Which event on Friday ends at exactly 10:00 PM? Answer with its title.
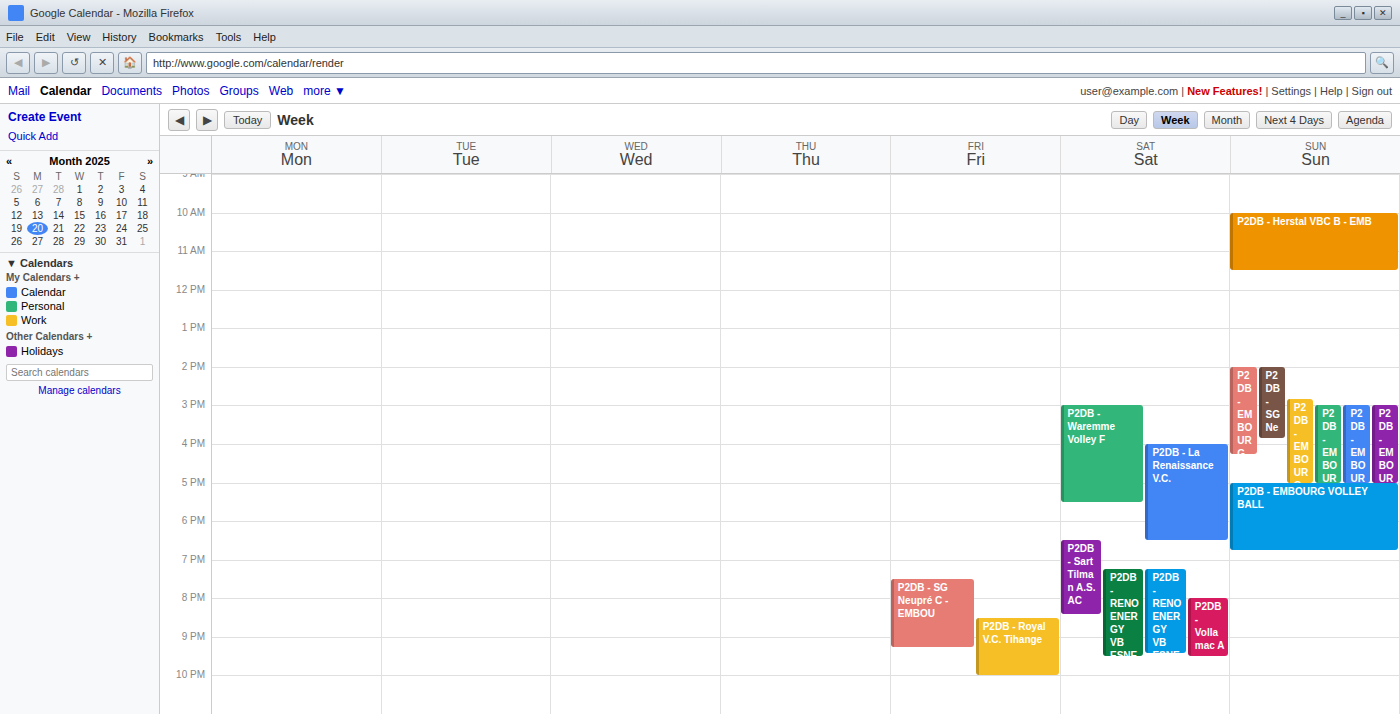
"P2DB - Royal V.C. Tihange"